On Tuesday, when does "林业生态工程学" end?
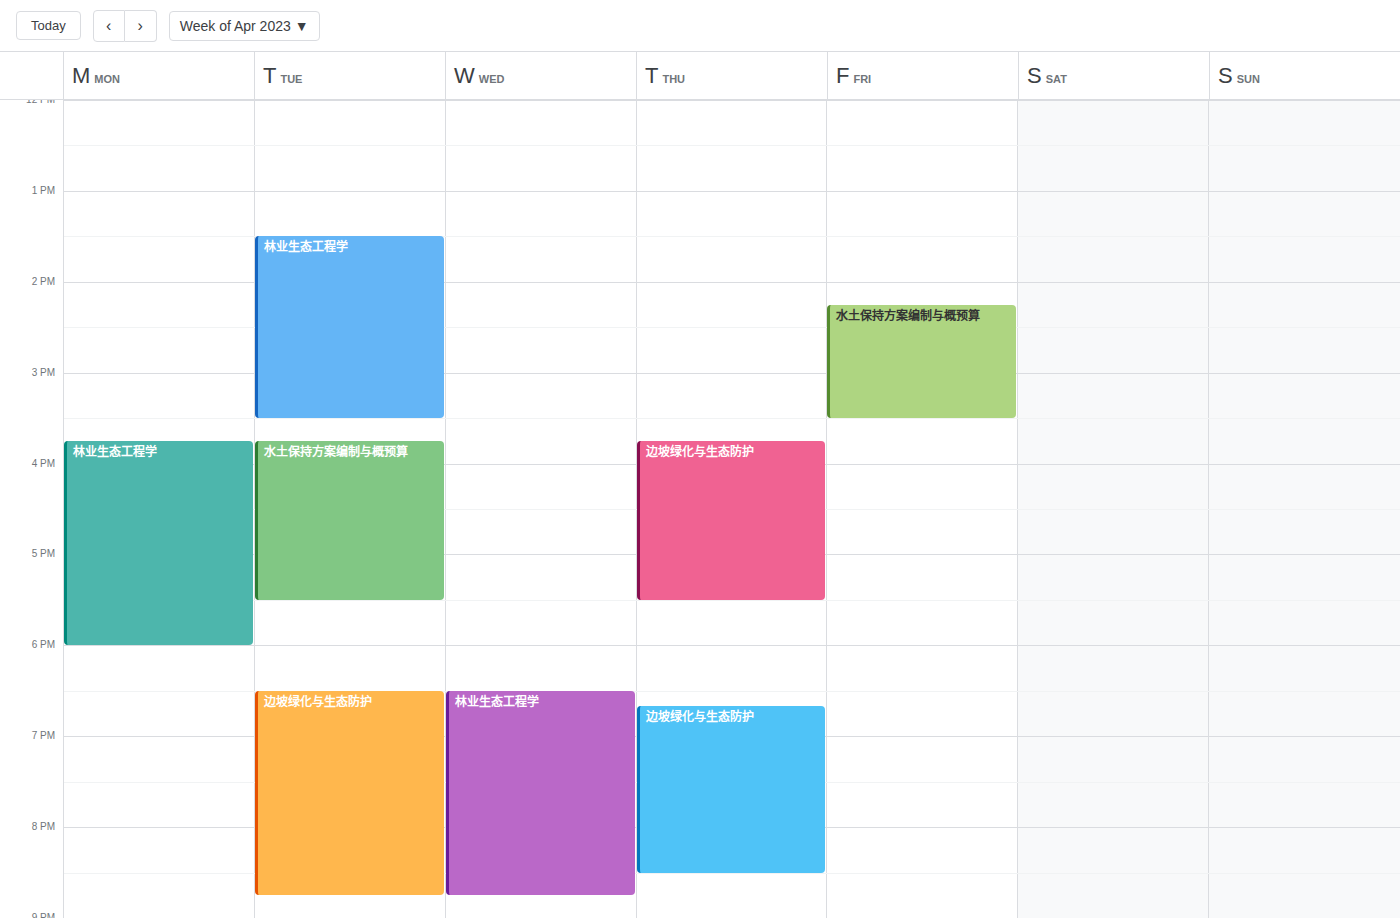
3:30 PM